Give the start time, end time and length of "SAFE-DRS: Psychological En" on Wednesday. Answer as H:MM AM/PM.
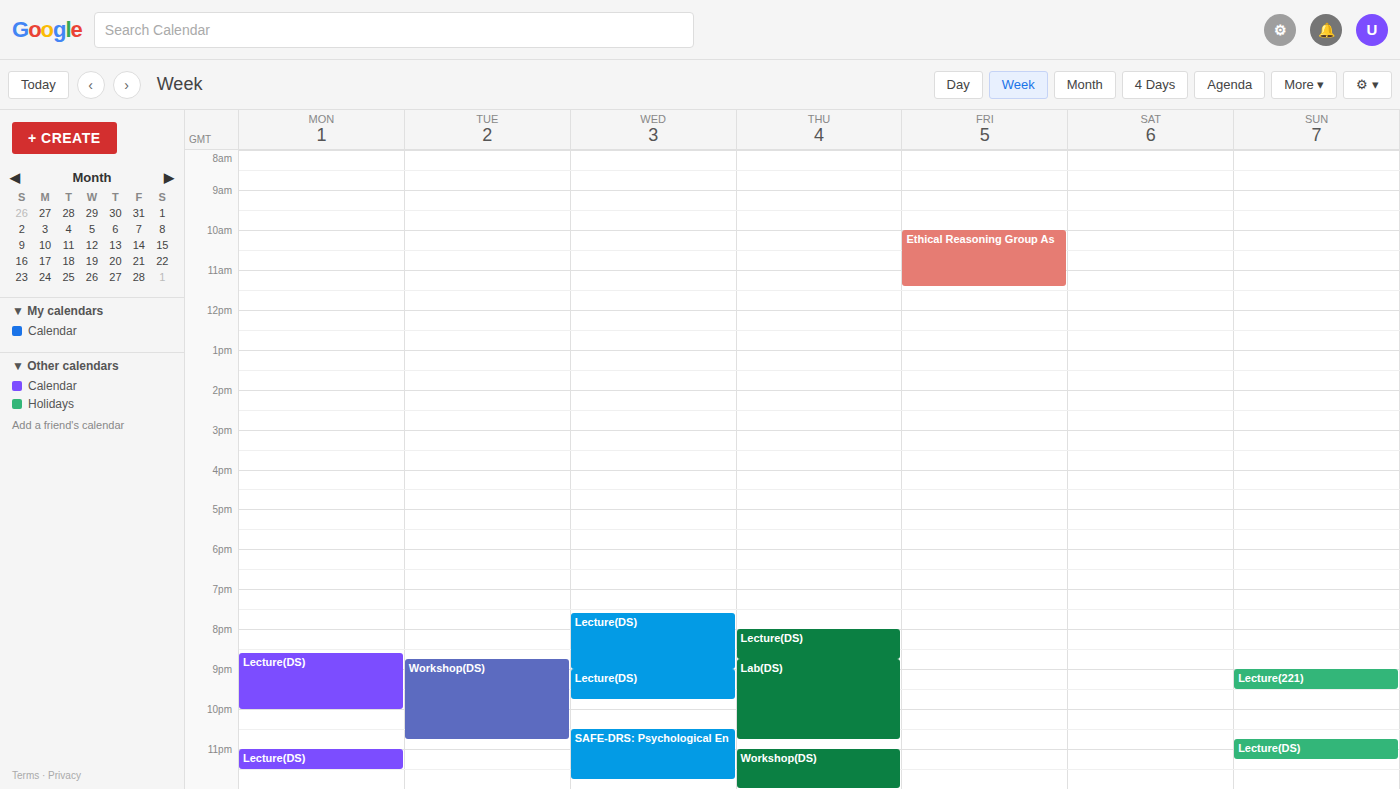
10:30 PM to 11:45 PM, 1 hour 15 minutes